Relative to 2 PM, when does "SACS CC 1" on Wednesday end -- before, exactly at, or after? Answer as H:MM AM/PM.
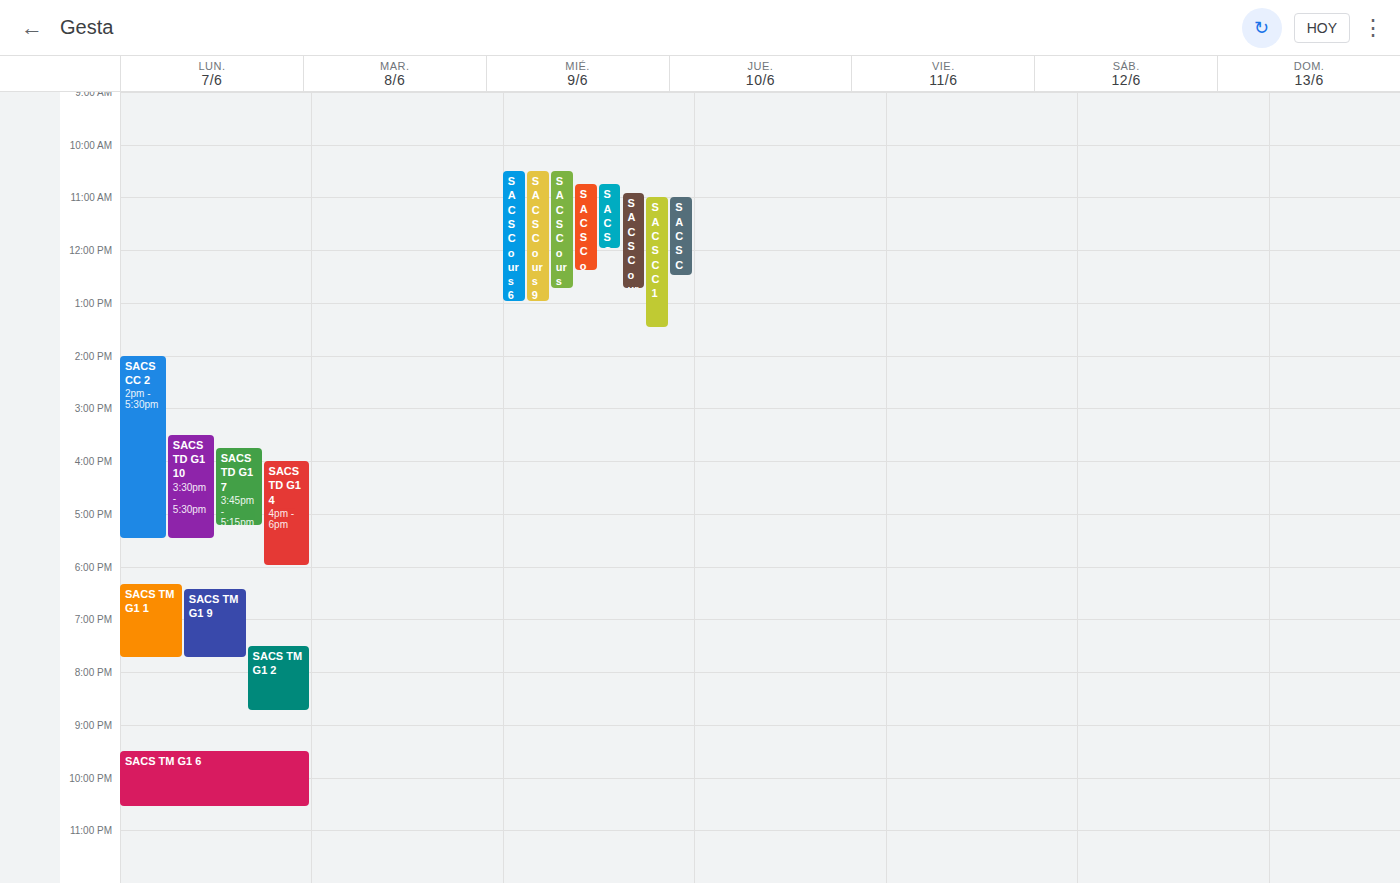
1:30 PM -- before 2 PM, 30 minutes above the 2 PM line.